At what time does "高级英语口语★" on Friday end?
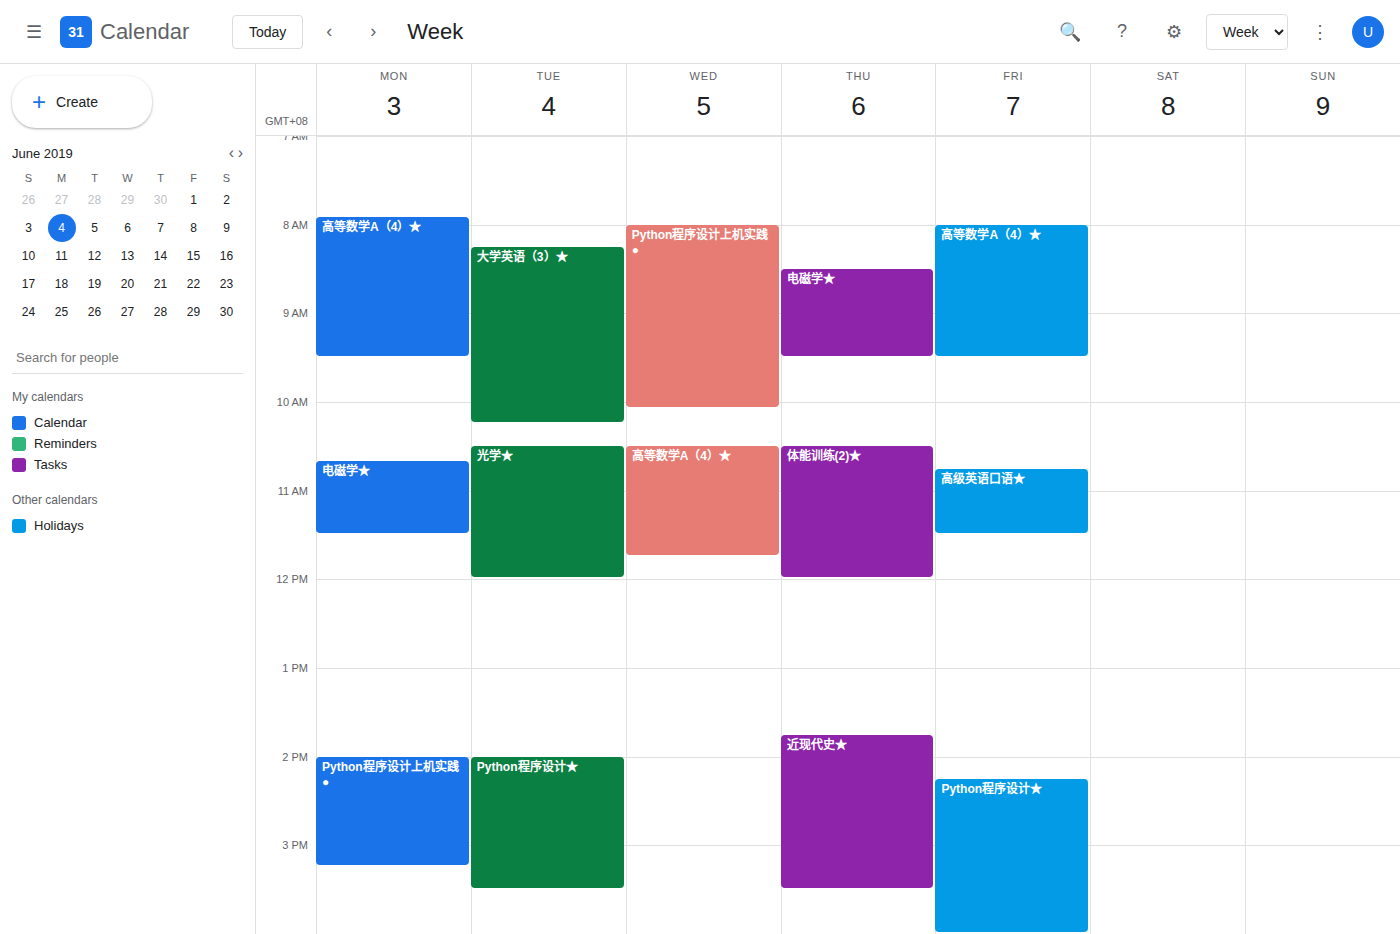
11:30 AM